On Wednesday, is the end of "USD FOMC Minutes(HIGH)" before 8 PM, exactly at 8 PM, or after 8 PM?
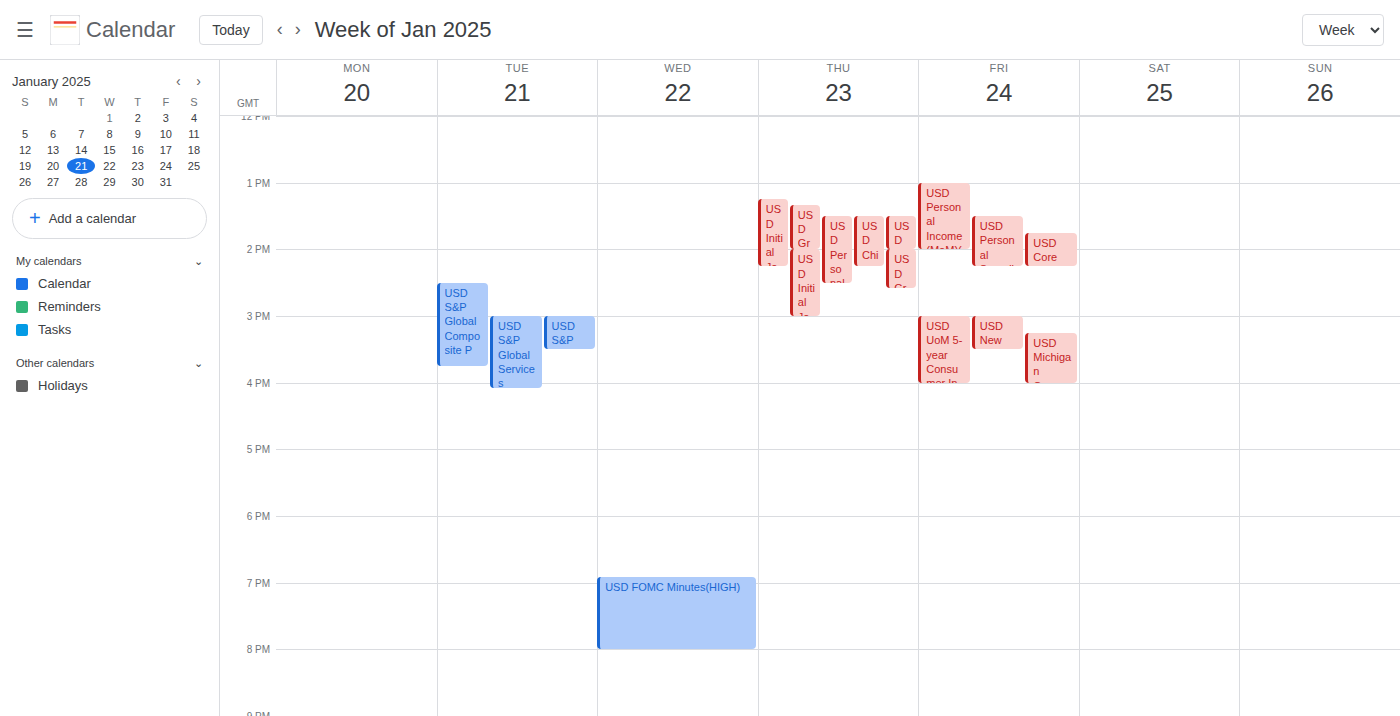
8:00 PM -- exactly at 8 PM, on the 8 PM line.